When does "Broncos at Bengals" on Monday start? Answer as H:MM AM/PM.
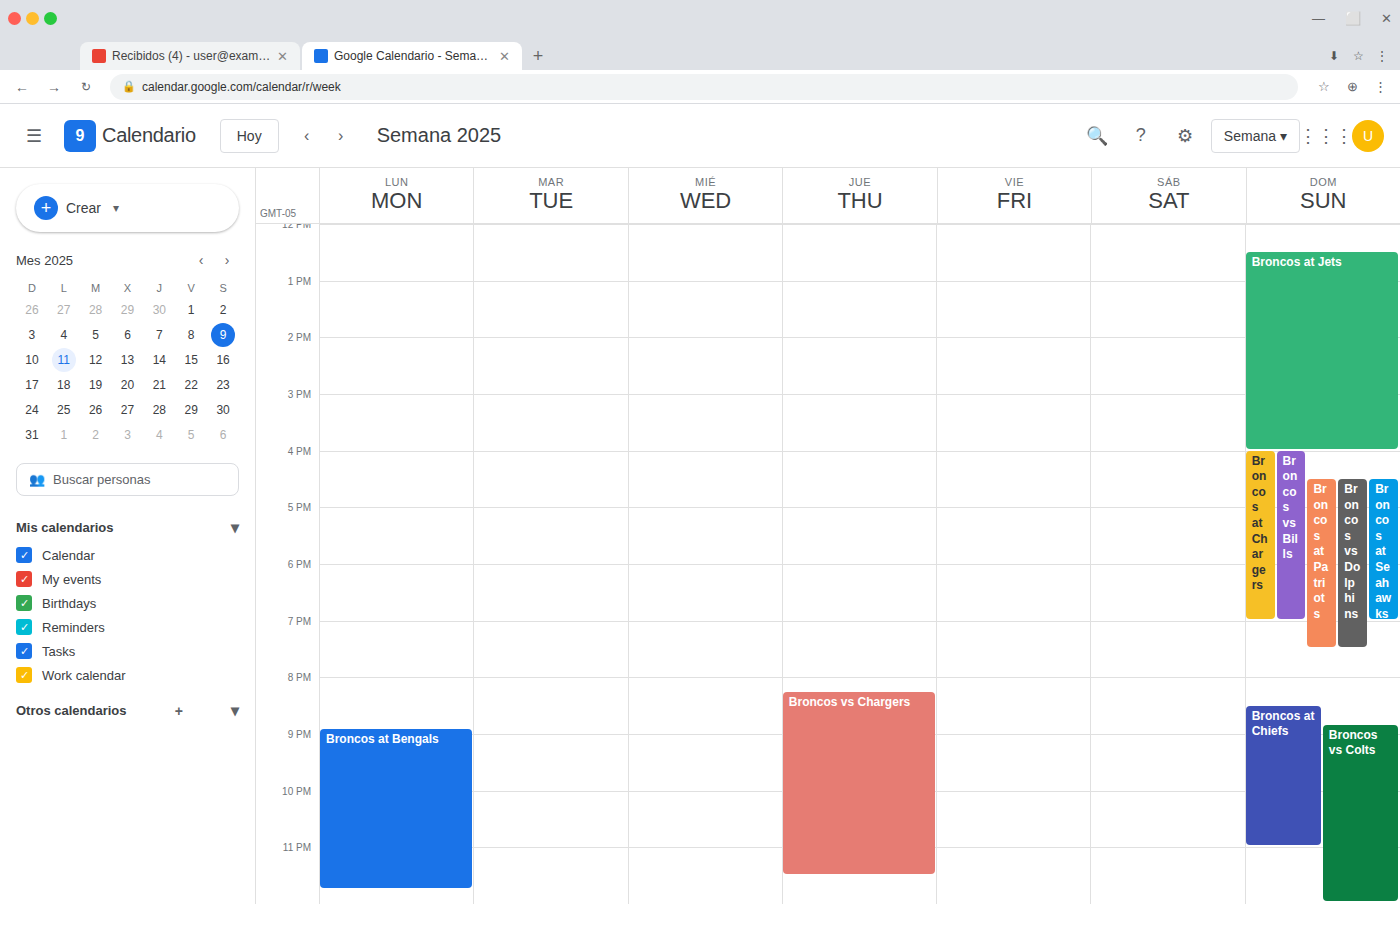
8:55 PM